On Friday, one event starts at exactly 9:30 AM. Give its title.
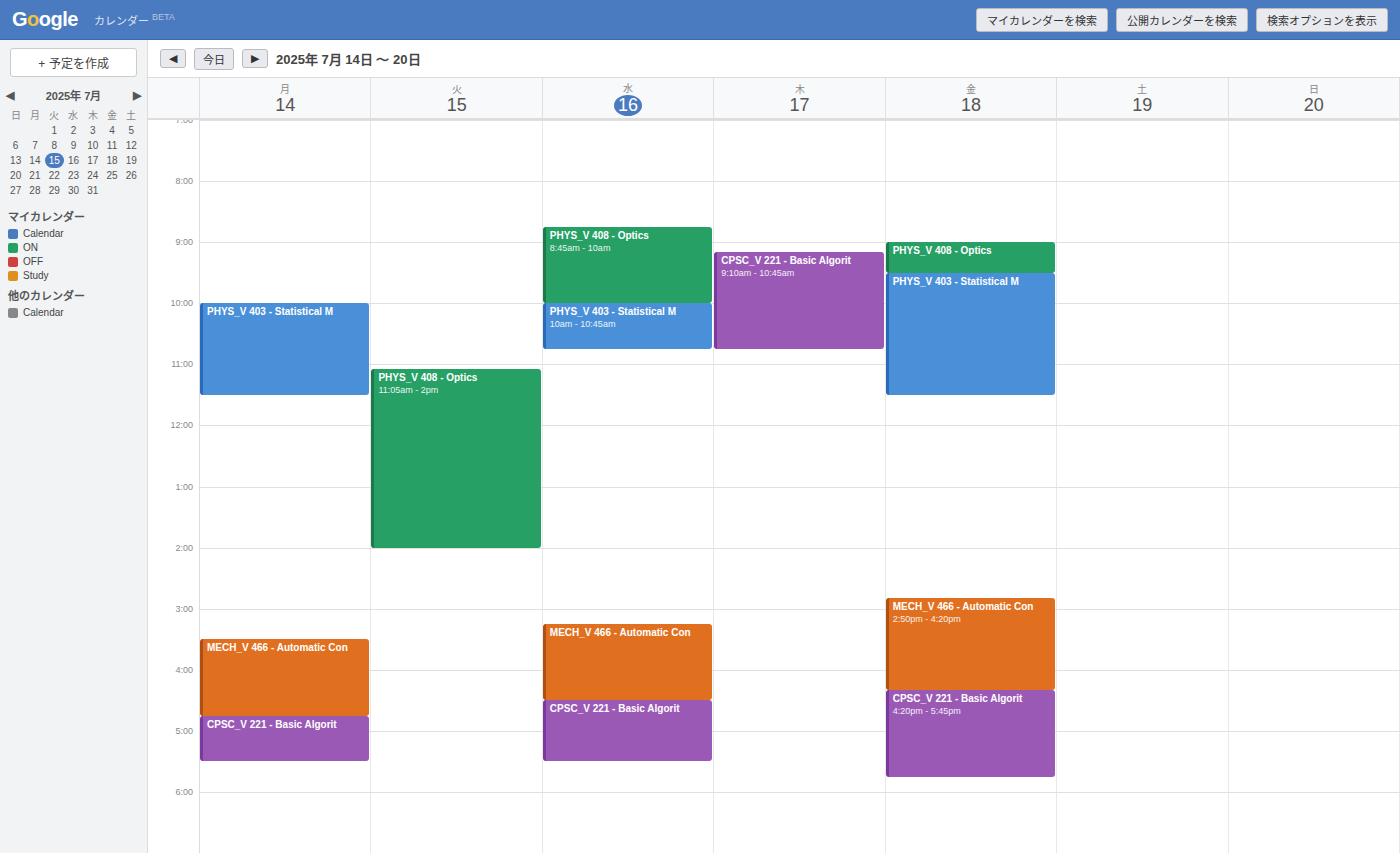
"PHYS_V 403 - Statistical M"